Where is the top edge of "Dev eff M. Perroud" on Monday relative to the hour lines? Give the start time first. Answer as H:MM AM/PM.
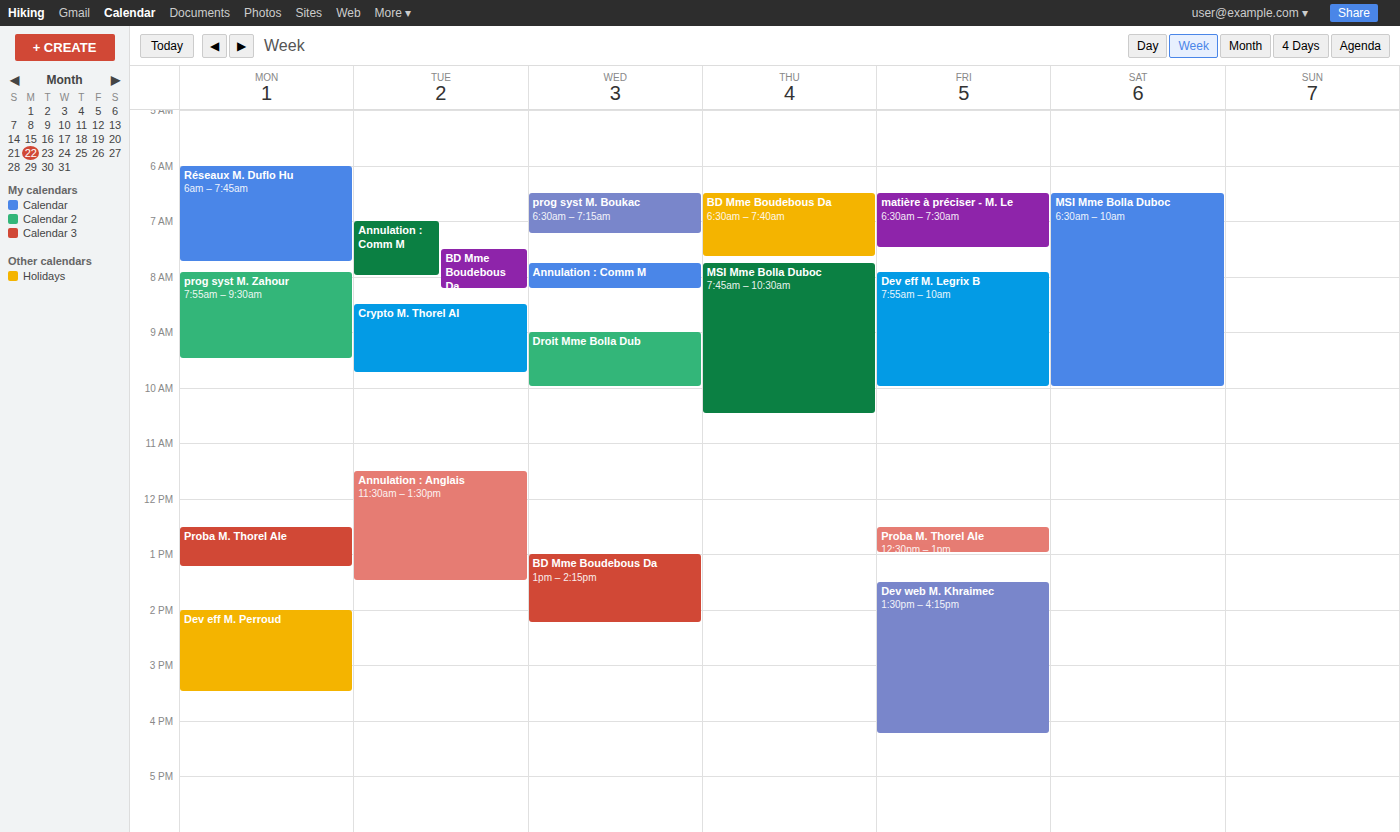
2:00 PM -- exactly on the 2 PM line.